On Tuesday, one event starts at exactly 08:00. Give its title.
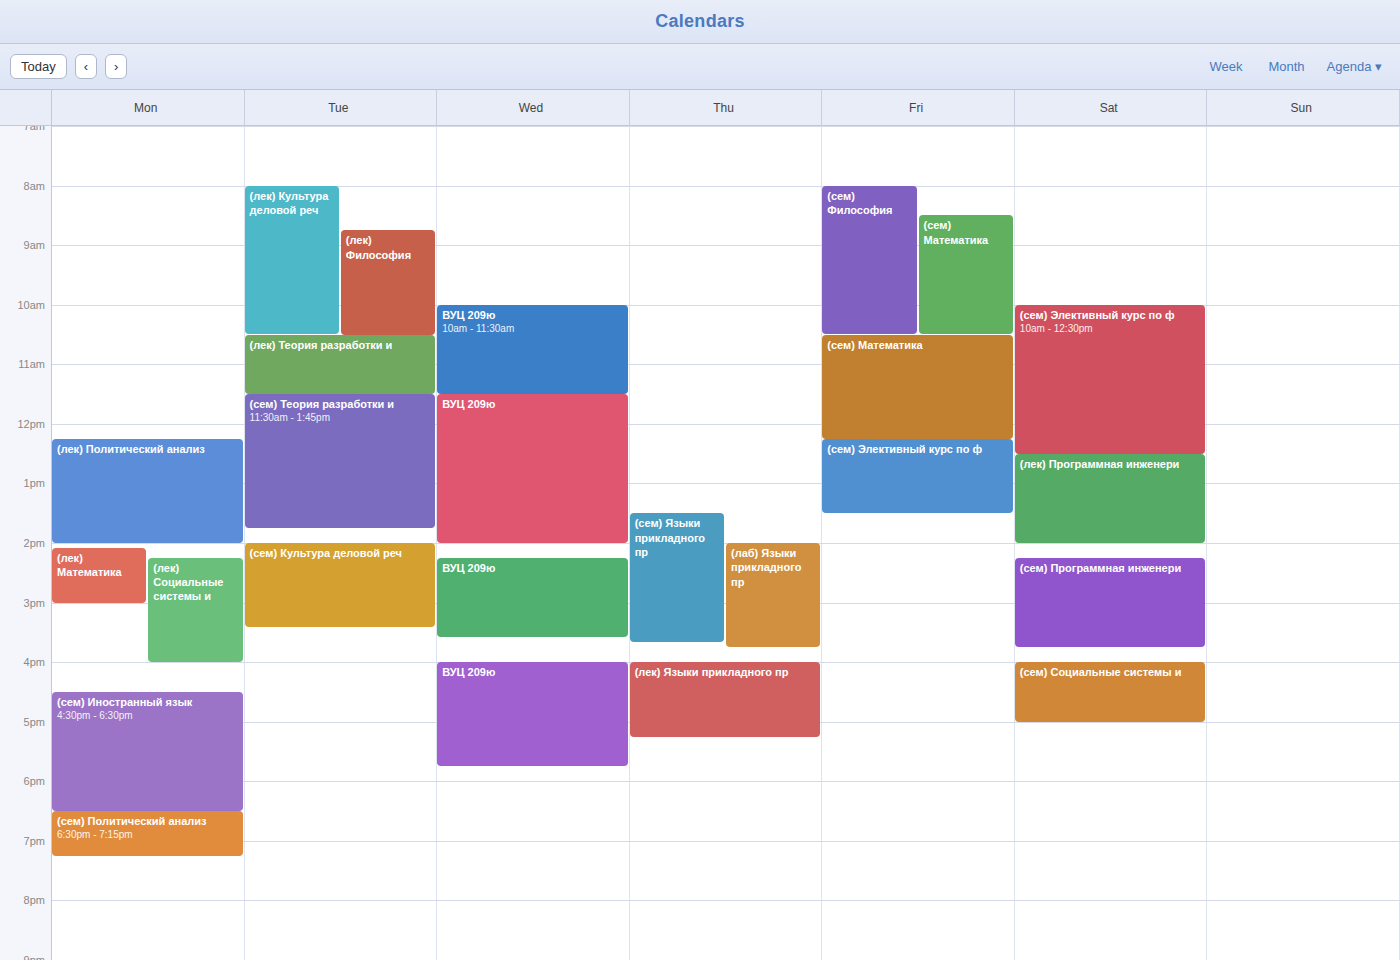
"(лек) Культура деловой реч"